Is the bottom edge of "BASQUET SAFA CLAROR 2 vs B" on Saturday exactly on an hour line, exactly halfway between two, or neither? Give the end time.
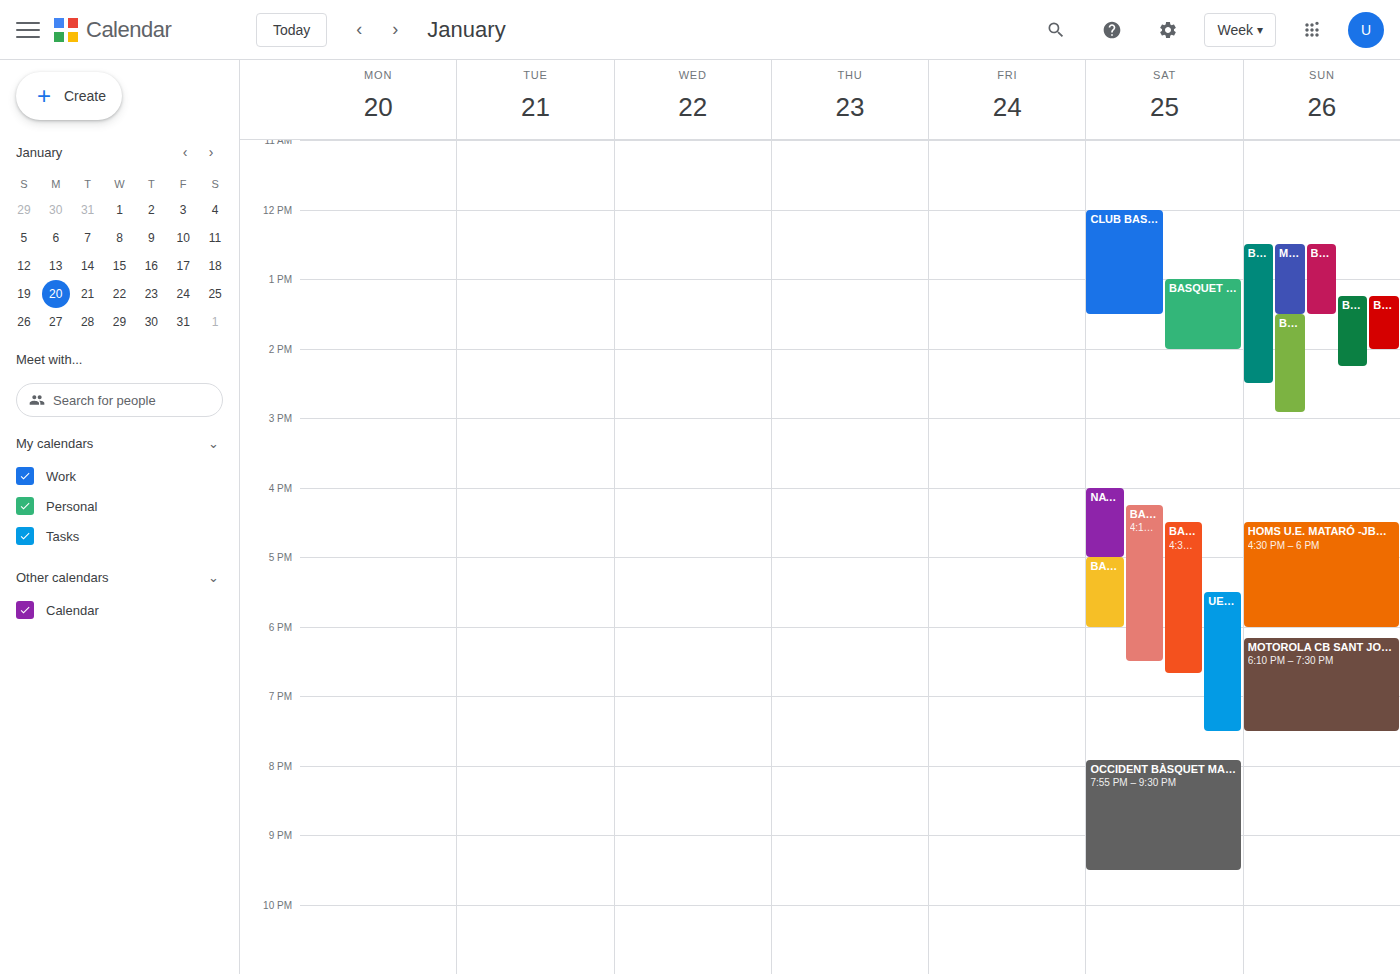
2:00 PM -- exactly on the 2 PM line.